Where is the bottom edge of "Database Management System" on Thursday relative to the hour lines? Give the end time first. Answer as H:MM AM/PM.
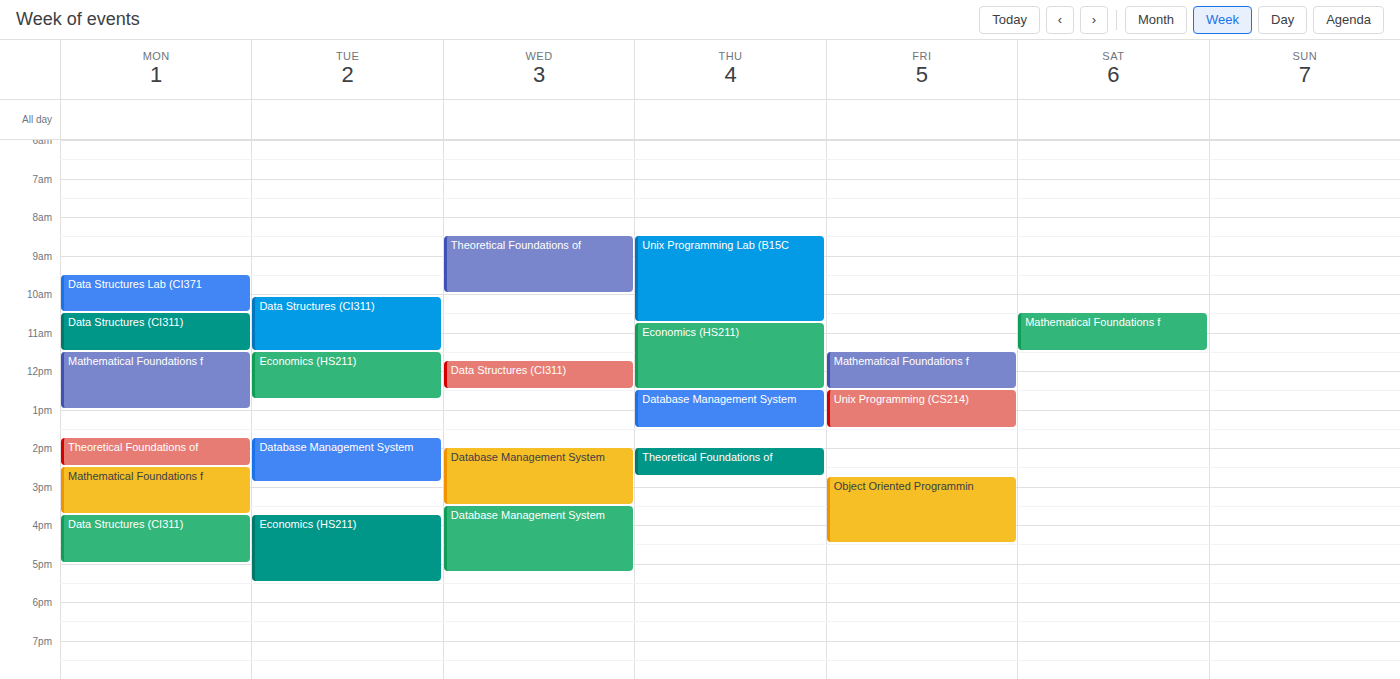
1:30 PM -- halfway between the 1 PM and 2 PM lines.